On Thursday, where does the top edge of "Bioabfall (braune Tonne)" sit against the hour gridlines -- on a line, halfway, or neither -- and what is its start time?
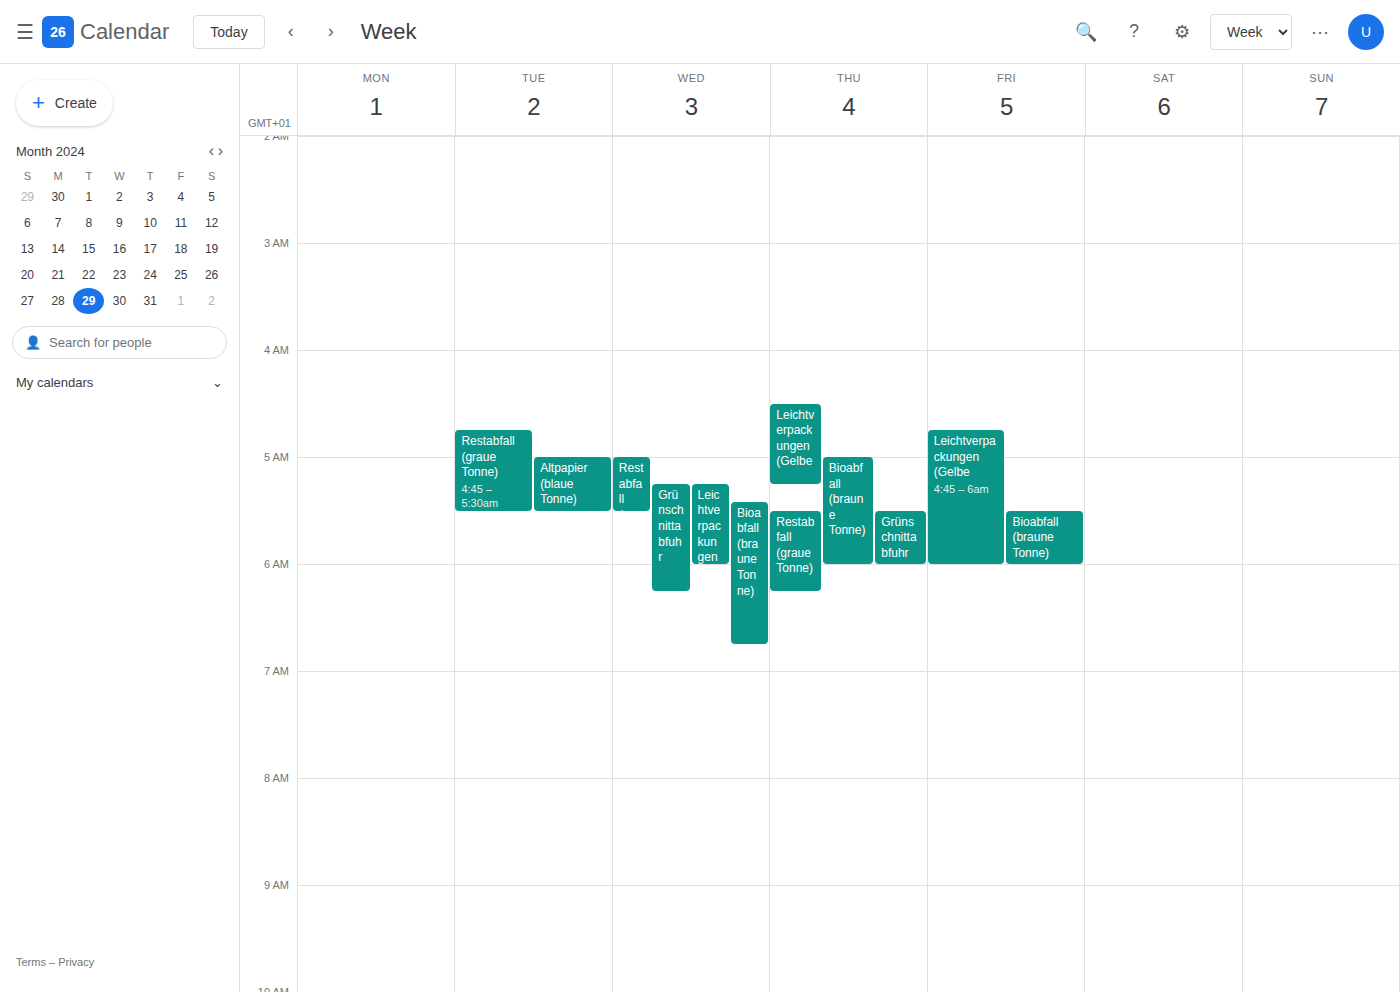
05:00 -- exactly on the 05:00 line.